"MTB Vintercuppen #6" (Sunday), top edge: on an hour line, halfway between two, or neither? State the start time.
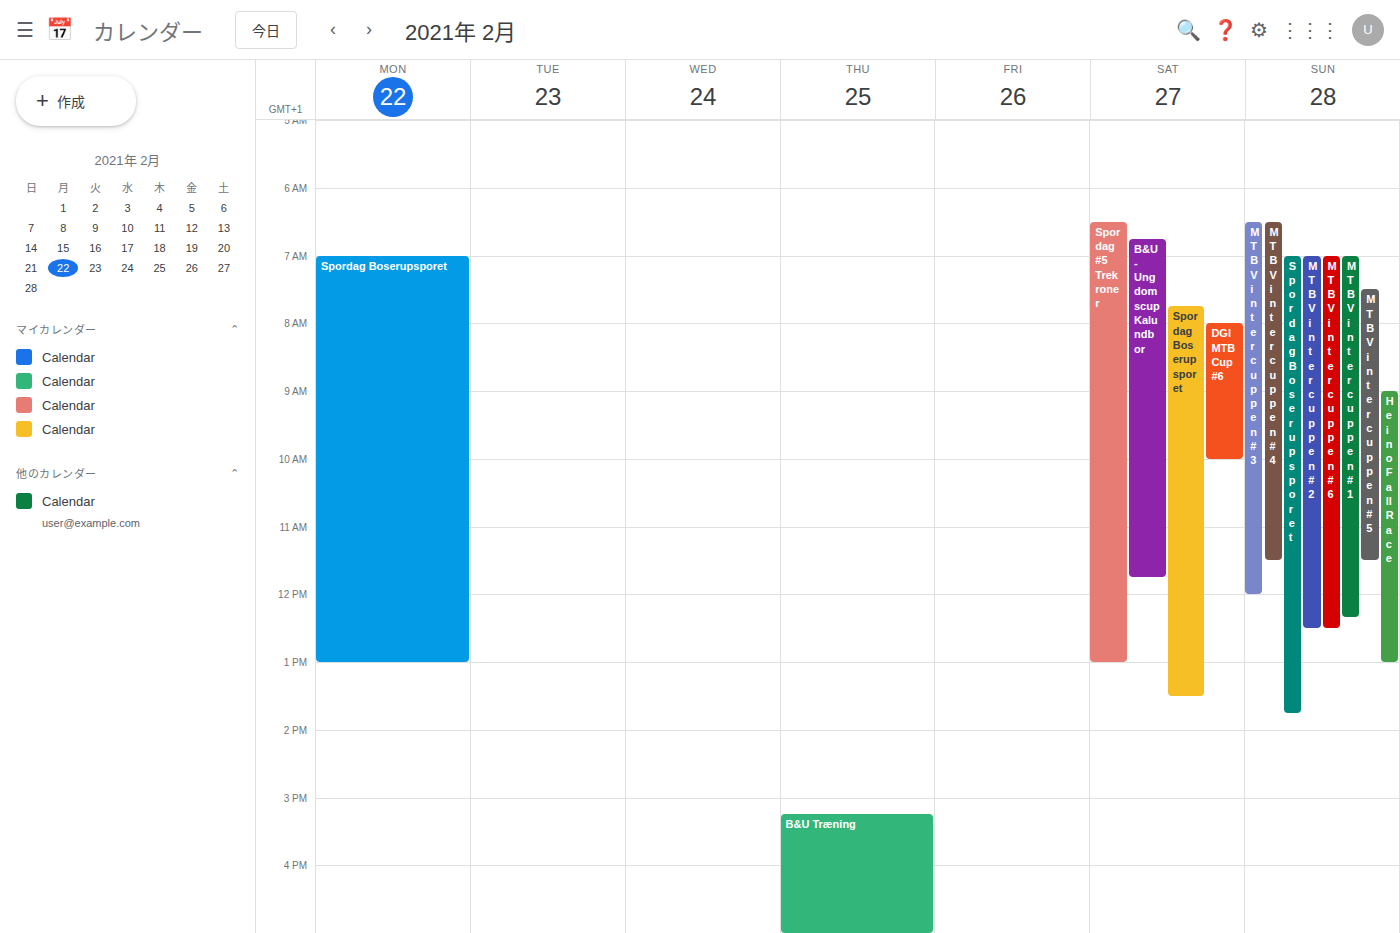
7:00 AM -- exactly on the 7 AM line.